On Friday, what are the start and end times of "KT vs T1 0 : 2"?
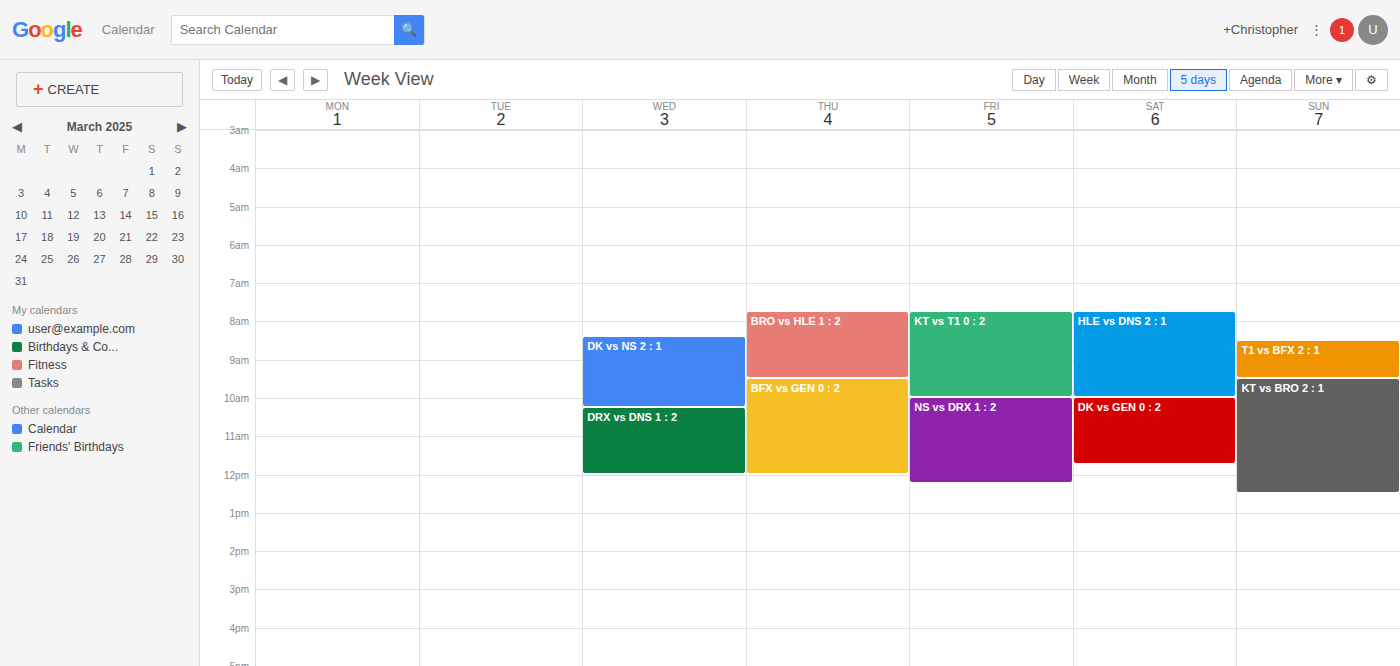
7:45 AM to 10:00 AM